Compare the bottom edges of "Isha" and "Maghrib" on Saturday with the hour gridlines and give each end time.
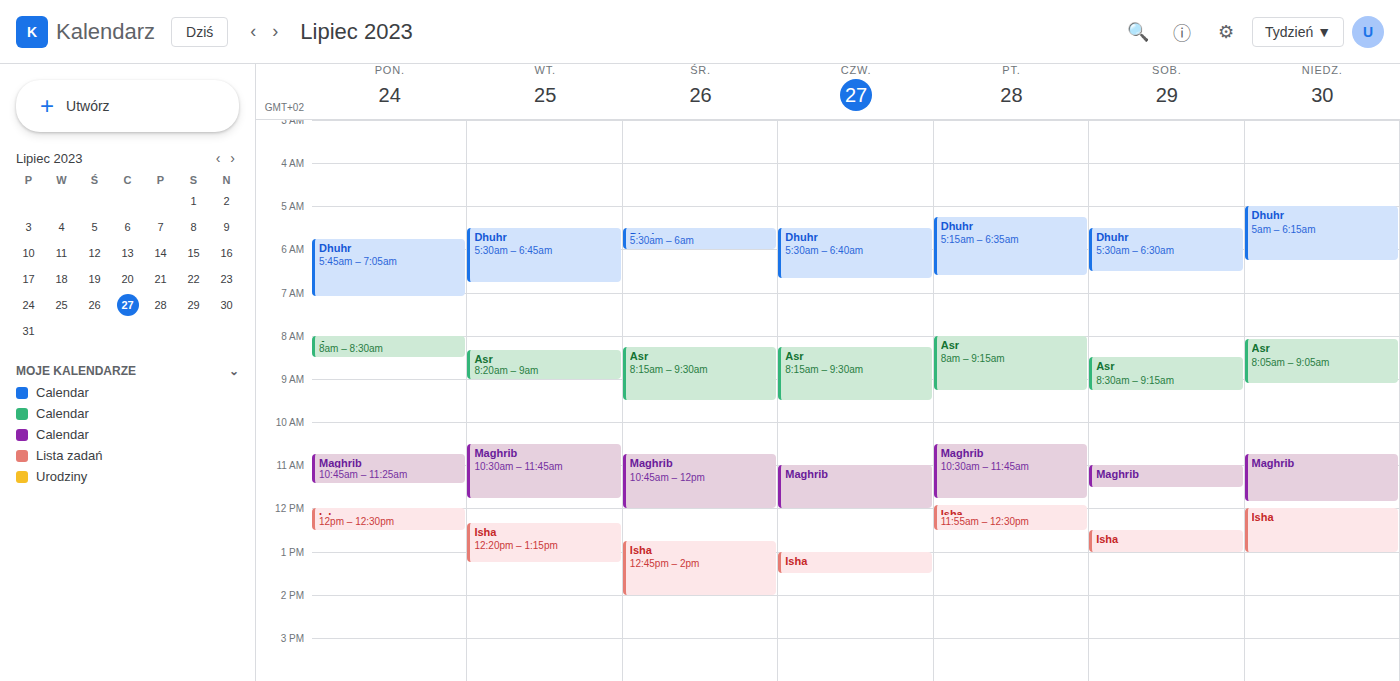
"Isha": 1:00 PM, exactly on the 1 PM line. "Maghrib": 11:30 AM, halfway between the 11 AM and 12 PM lines.